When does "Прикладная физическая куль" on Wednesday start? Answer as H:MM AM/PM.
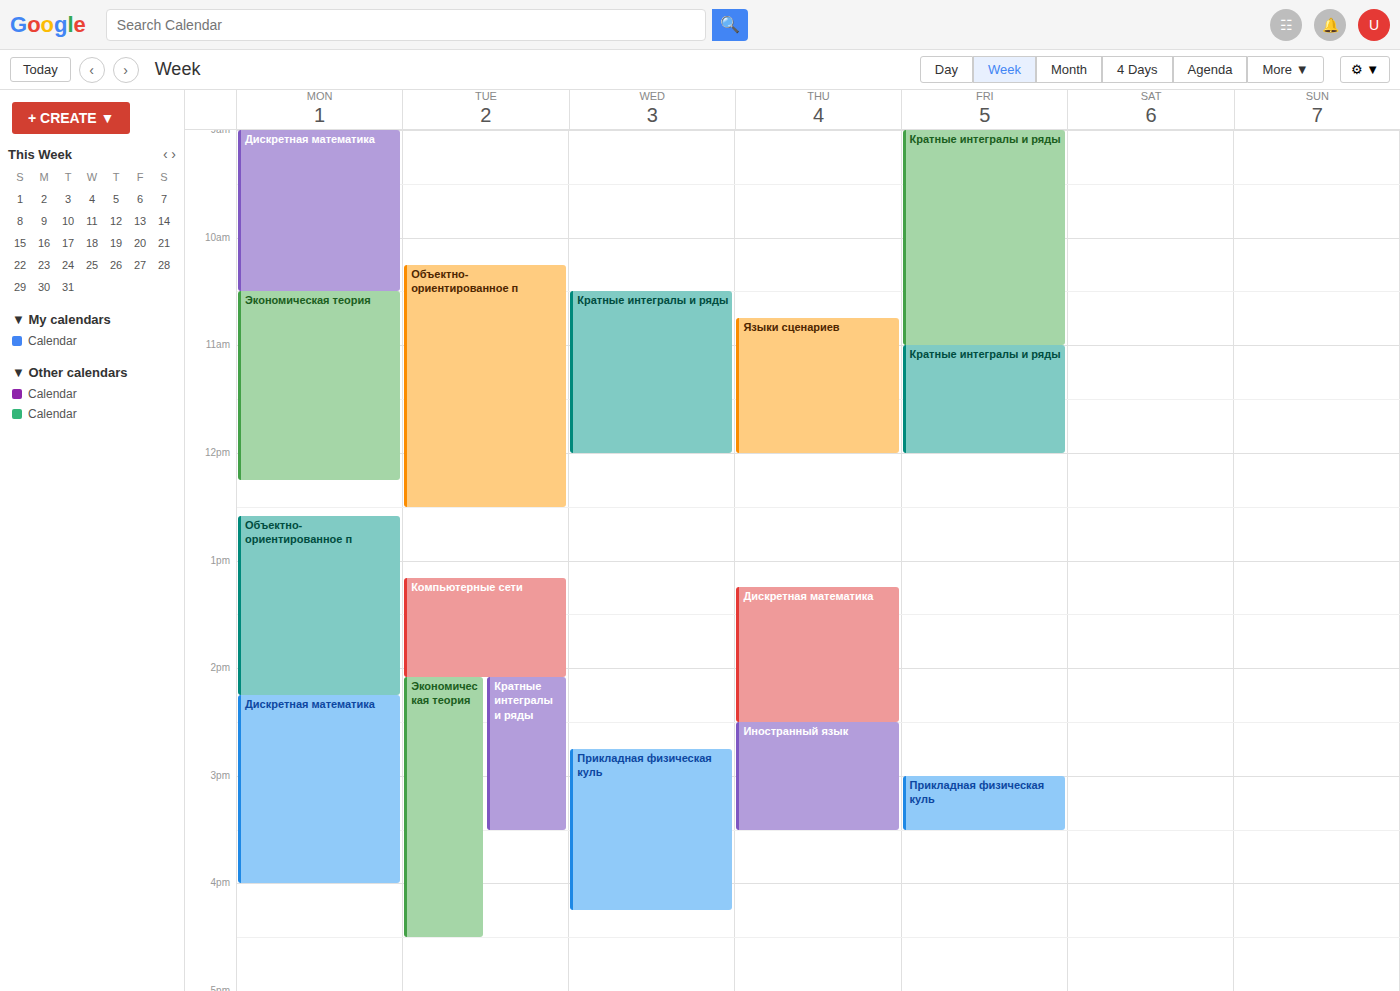
2:45 PM